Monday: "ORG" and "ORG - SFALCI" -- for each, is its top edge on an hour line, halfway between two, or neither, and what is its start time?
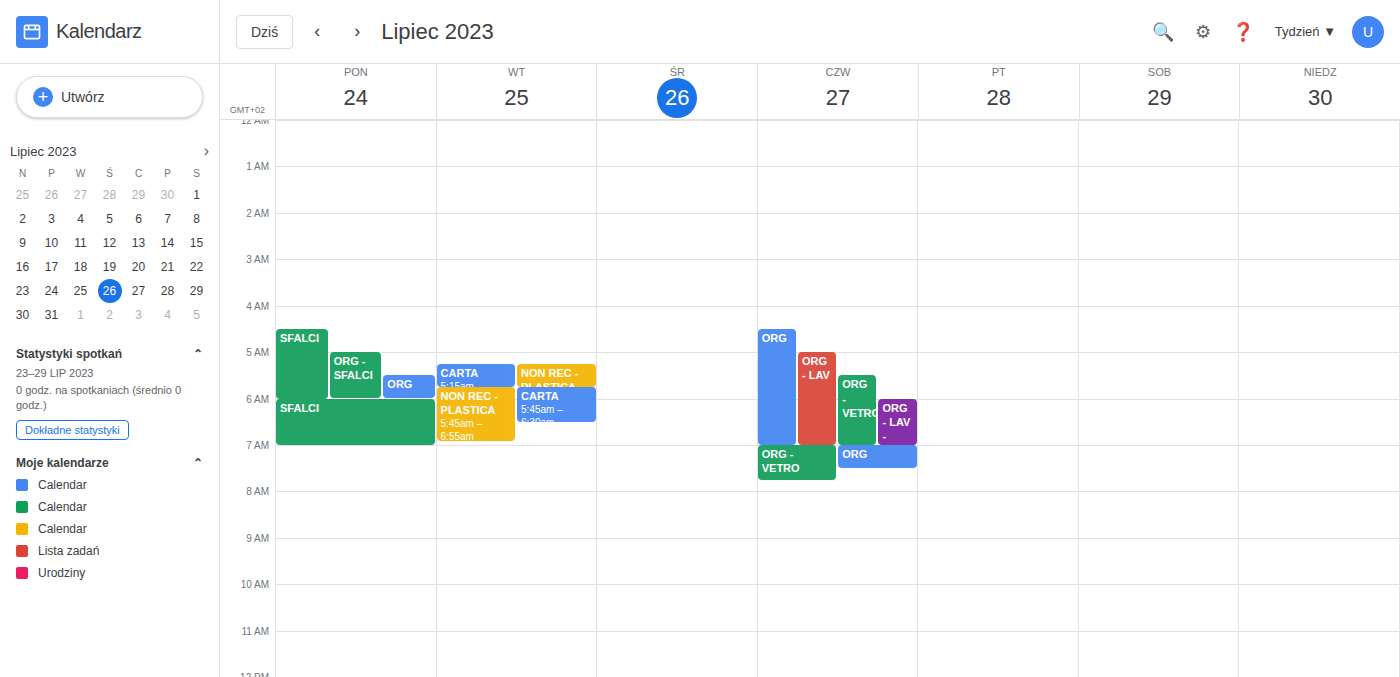
"ORG": 5:30 AM, halfway between the 5 AM and 6 AM lines. "ORG - SFALCI": 5:00 AM, exactly on the 5 AM line.